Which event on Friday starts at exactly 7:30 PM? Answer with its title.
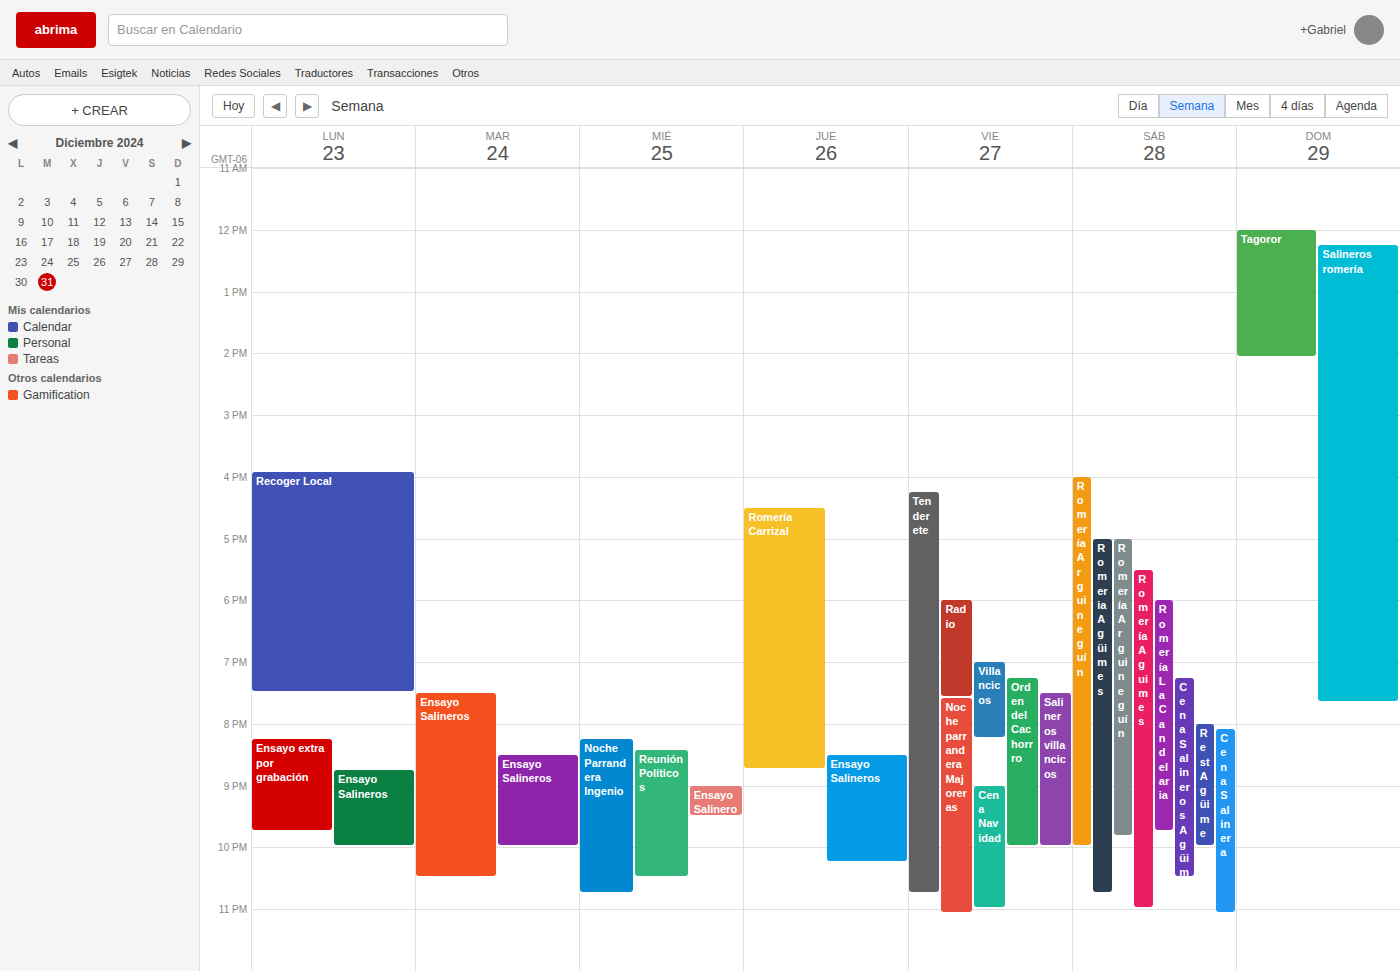
"Salineros villancicos"